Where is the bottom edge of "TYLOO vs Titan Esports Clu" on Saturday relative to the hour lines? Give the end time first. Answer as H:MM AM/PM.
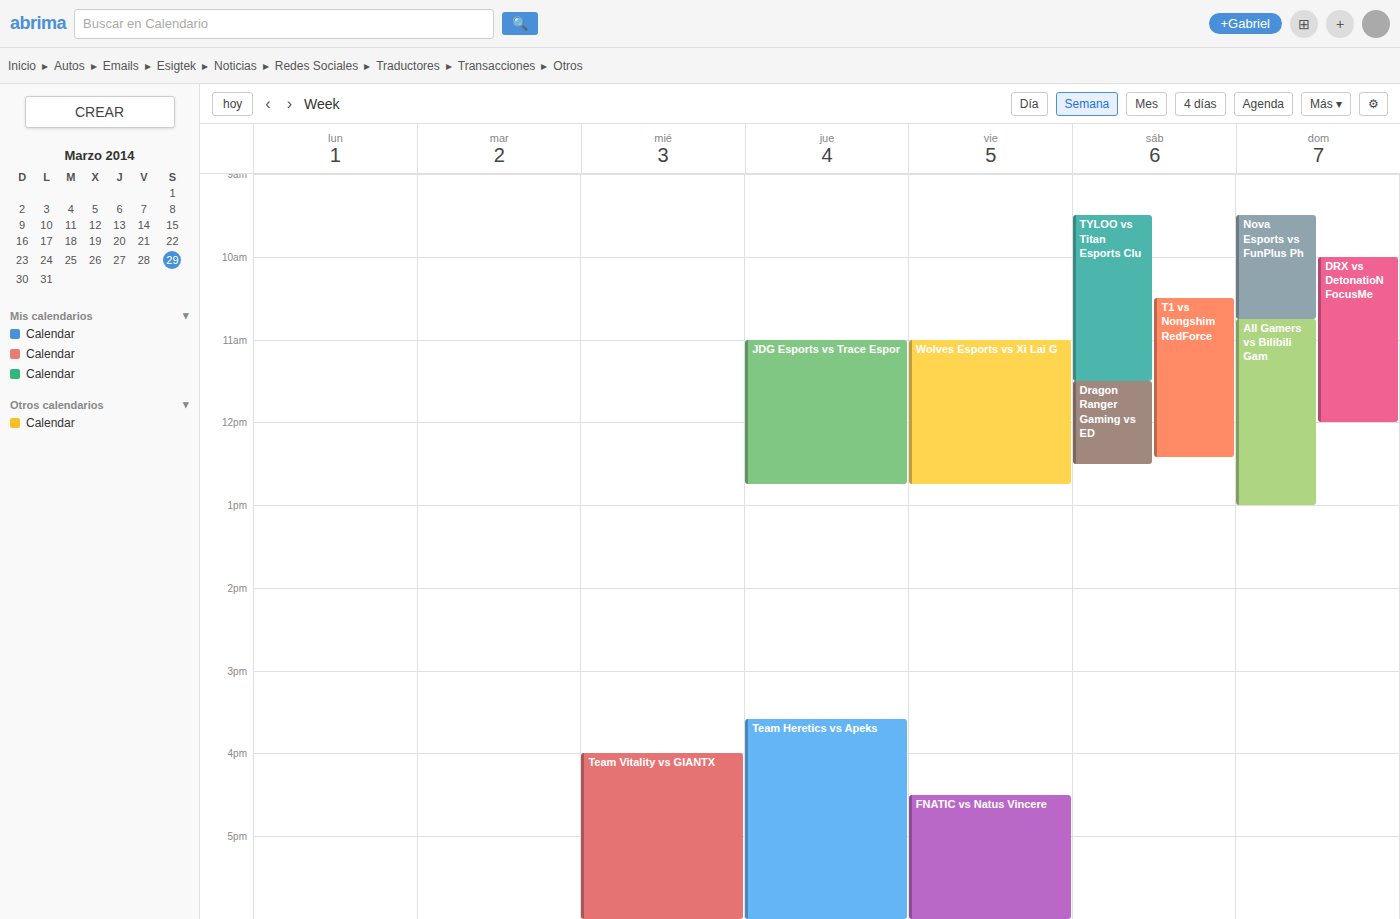
11:30 AM -- halfway between the 11 AM and 12 PM lines.